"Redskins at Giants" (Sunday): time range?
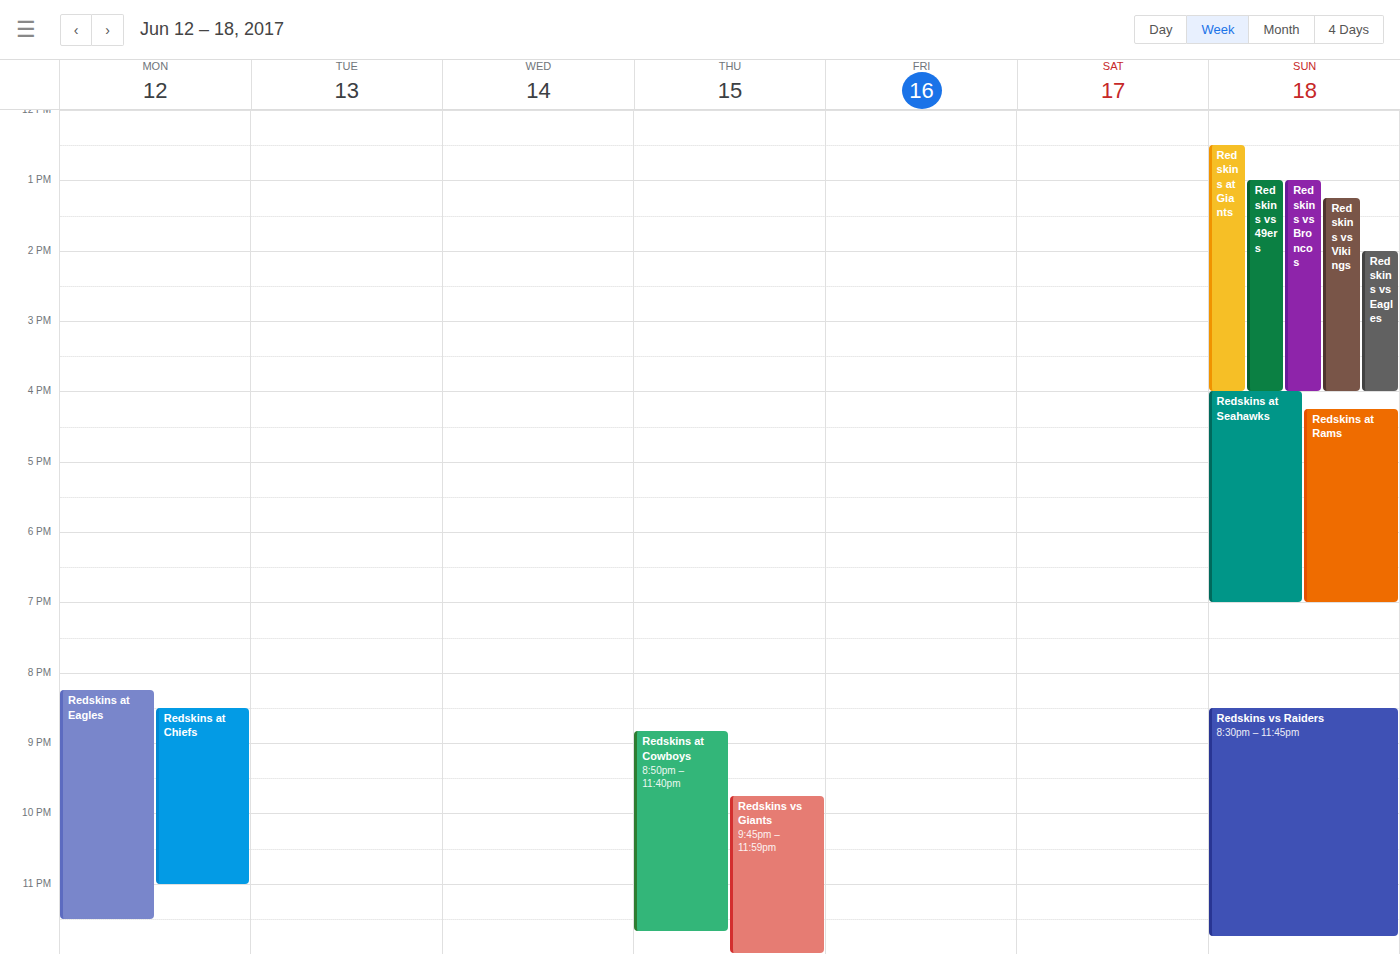
12:30 PM to 4:00 PM